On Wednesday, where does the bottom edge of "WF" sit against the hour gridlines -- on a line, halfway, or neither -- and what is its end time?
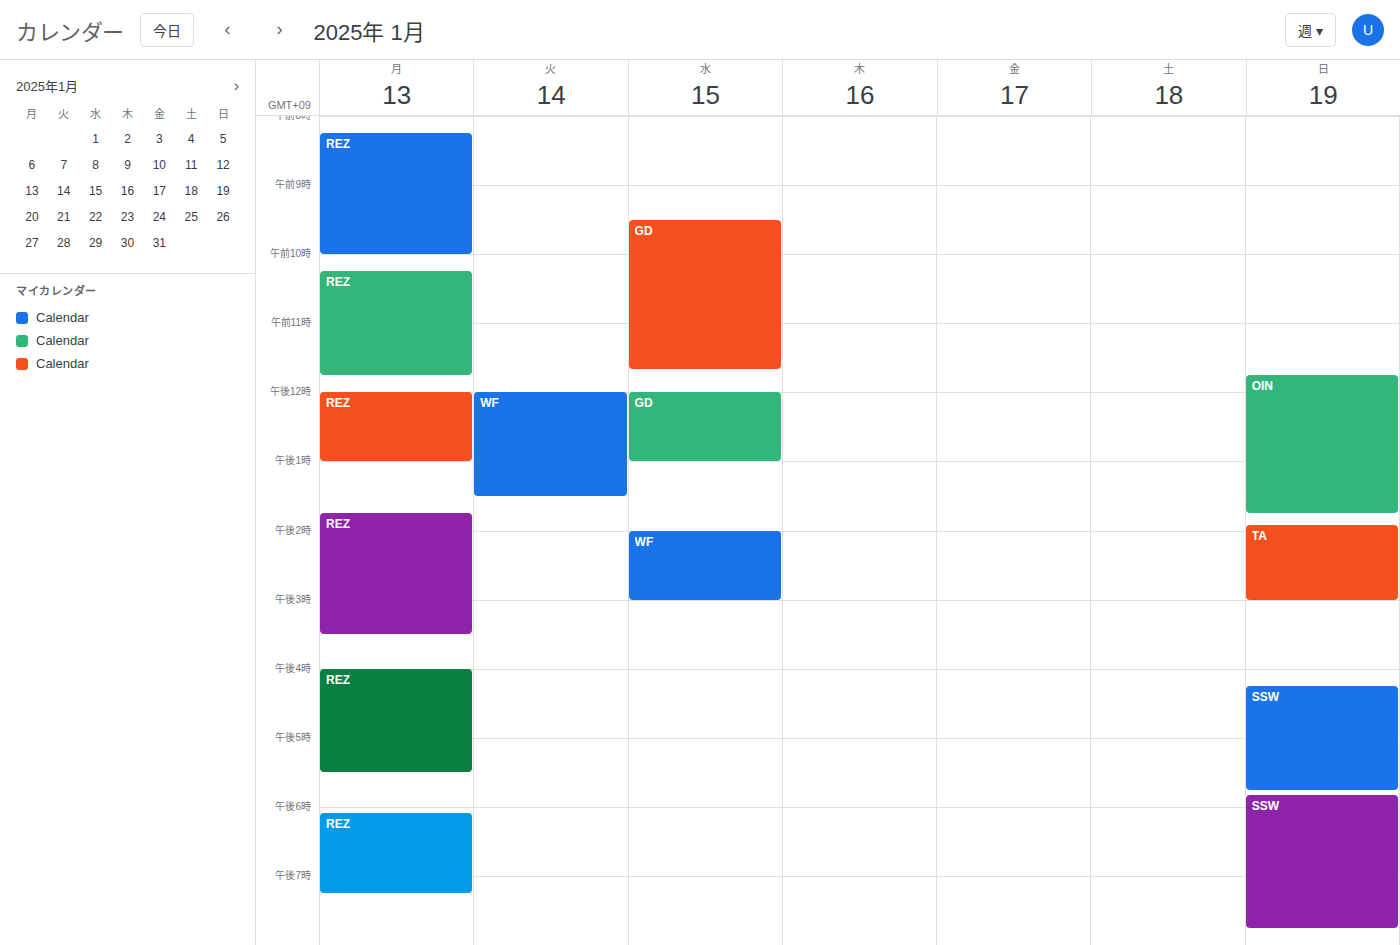
3:00 PM -- exactly on the 3 PM line.